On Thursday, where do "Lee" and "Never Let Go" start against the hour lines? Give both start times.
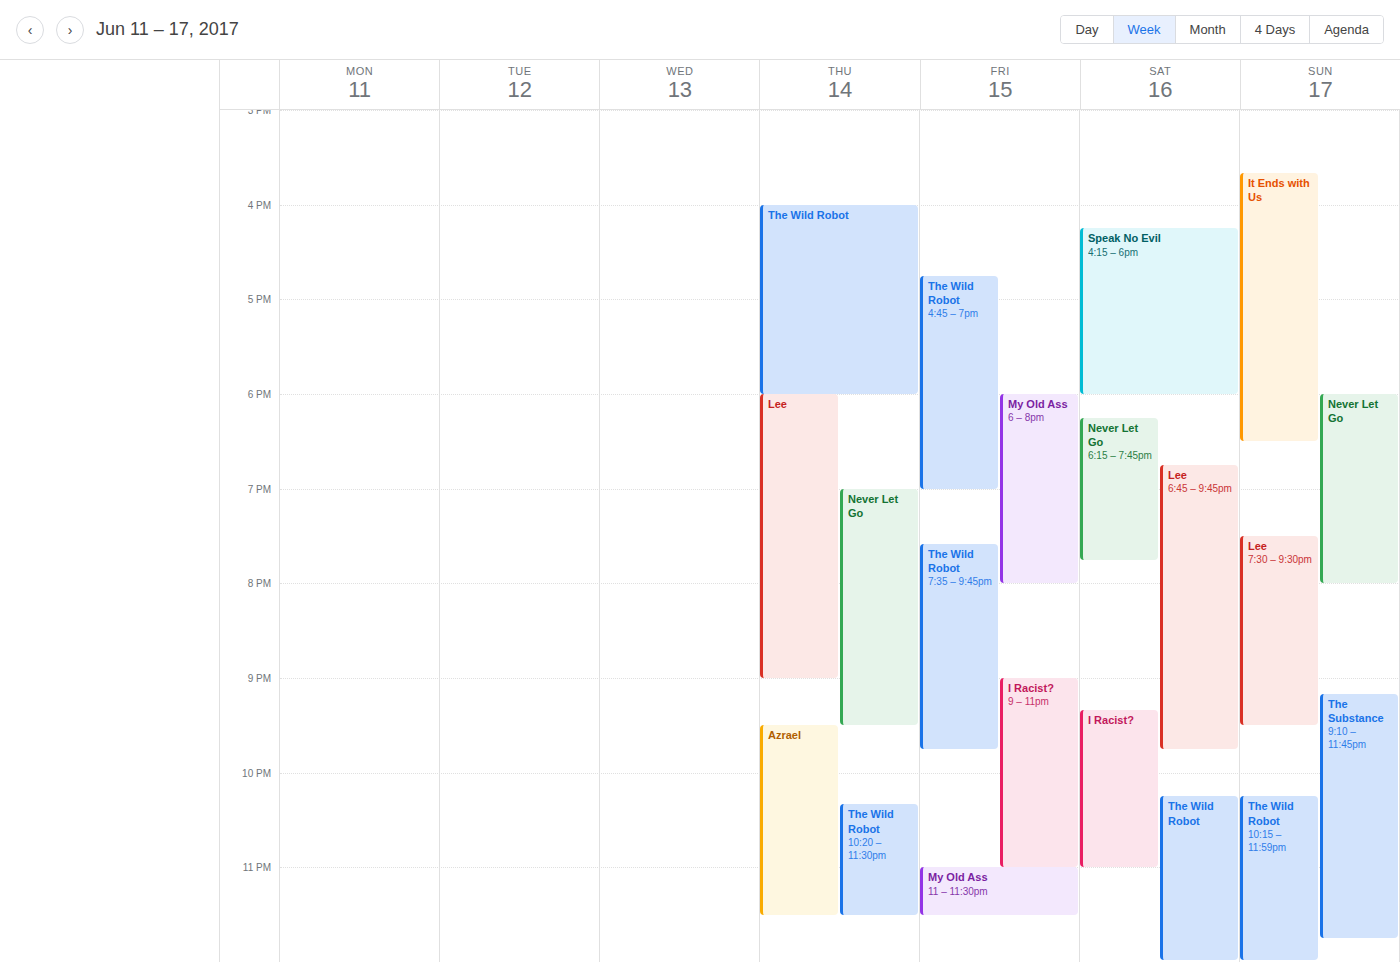
"Lee": 6:00 PM, exactly on the 6 PM line. "Never Let Go": 7:00 PM, exactly on the 7 PM line.